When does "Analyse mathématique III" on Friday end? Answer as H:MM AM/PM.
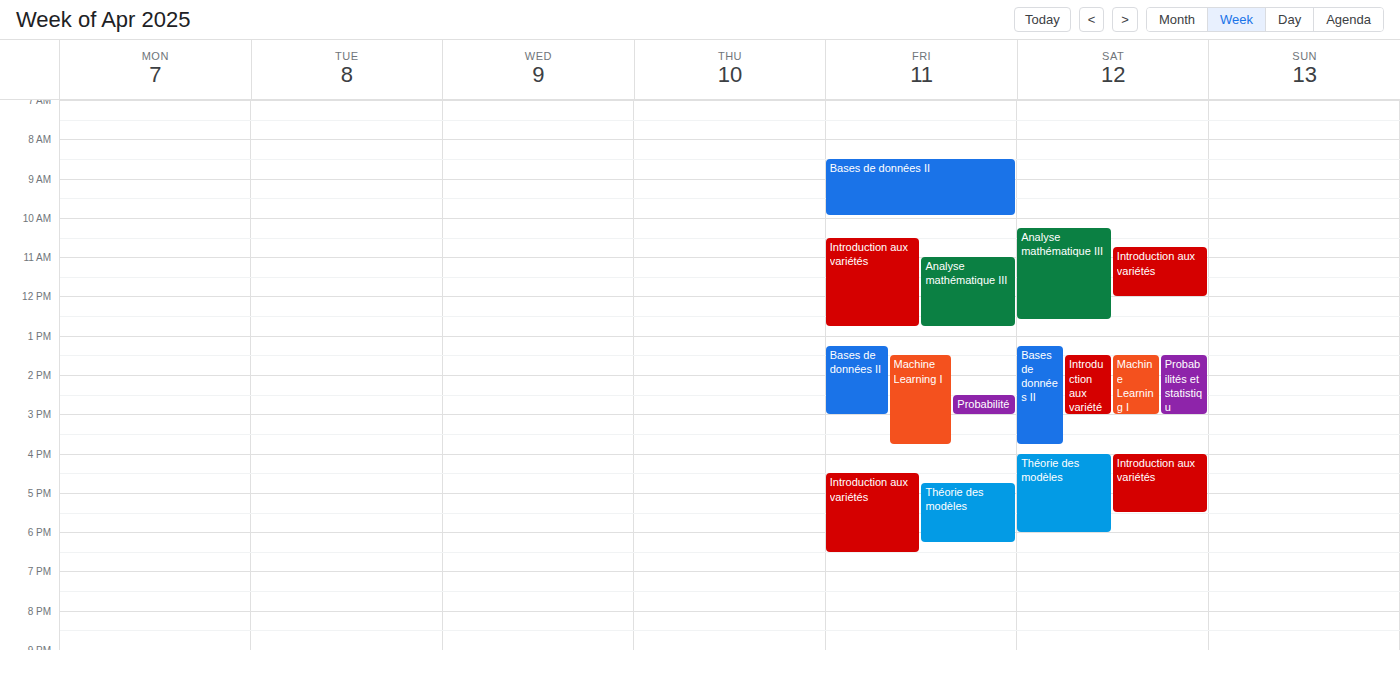
12:45 PM